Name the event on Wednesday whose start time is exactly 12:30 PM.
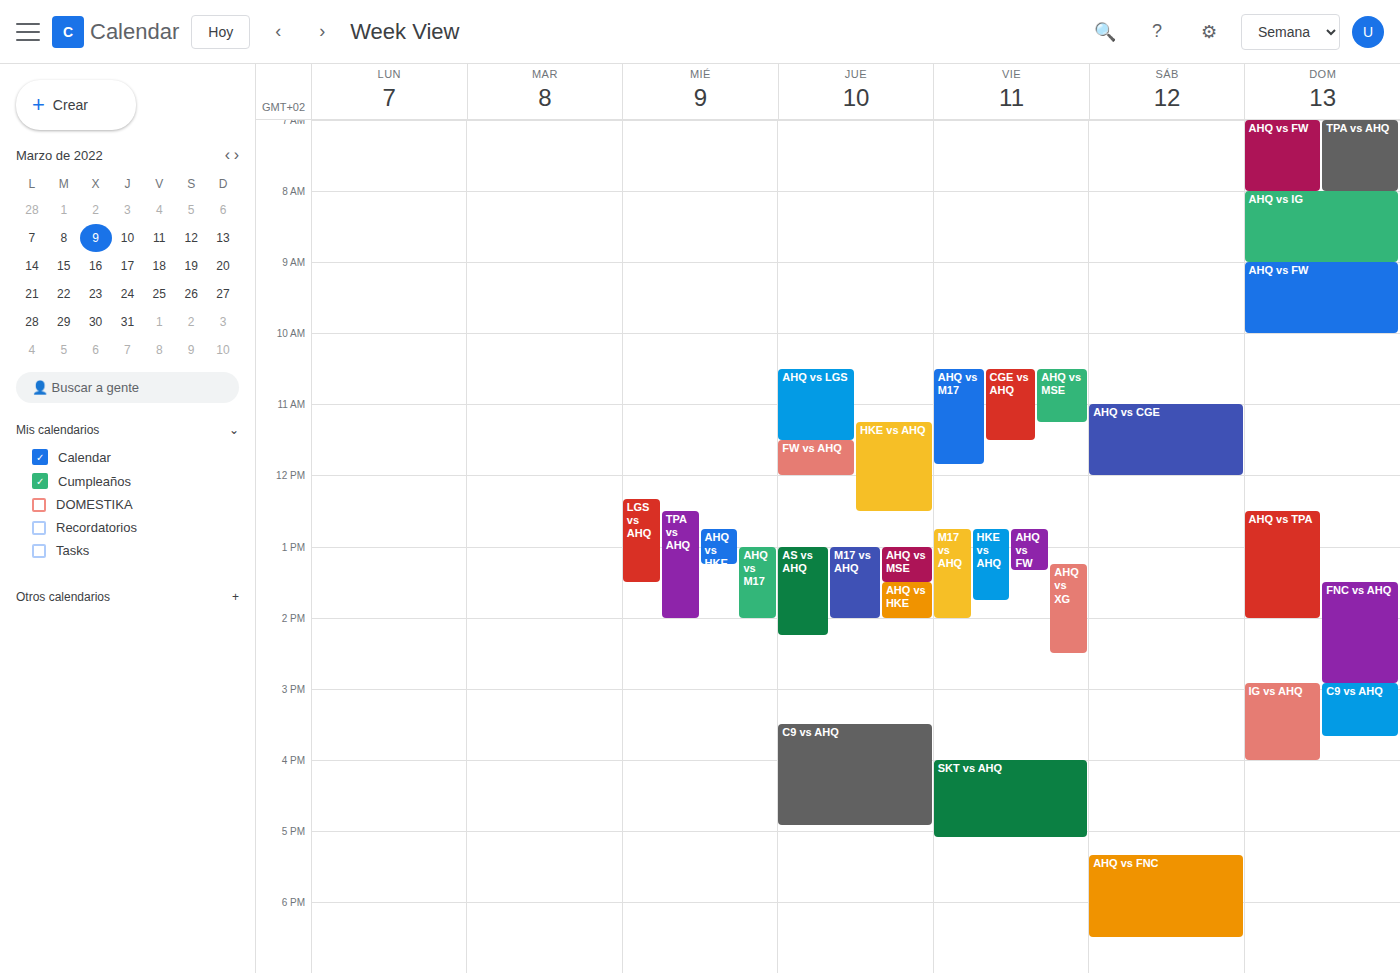
"TPA vs AHQ"